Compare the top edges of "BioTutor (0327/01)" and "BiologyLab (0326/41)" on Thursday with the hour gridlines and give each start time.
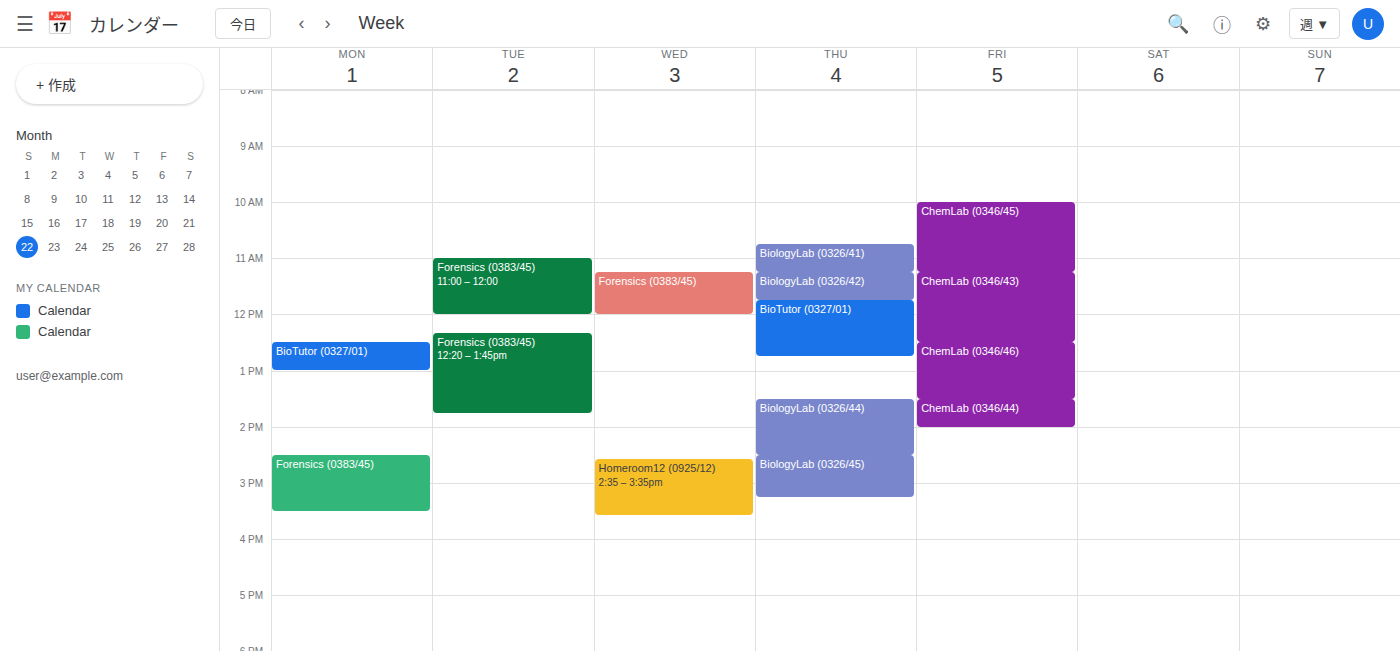
"BioTutor (0327/01)": 11:45 AM, neither: three quarters of the way from the 11 AM line to the 12 PM line. "BiologyLab (0326/41)": 10:45 AM, neither: three quarters of the way from the 10 AM line to the 11 AM line.